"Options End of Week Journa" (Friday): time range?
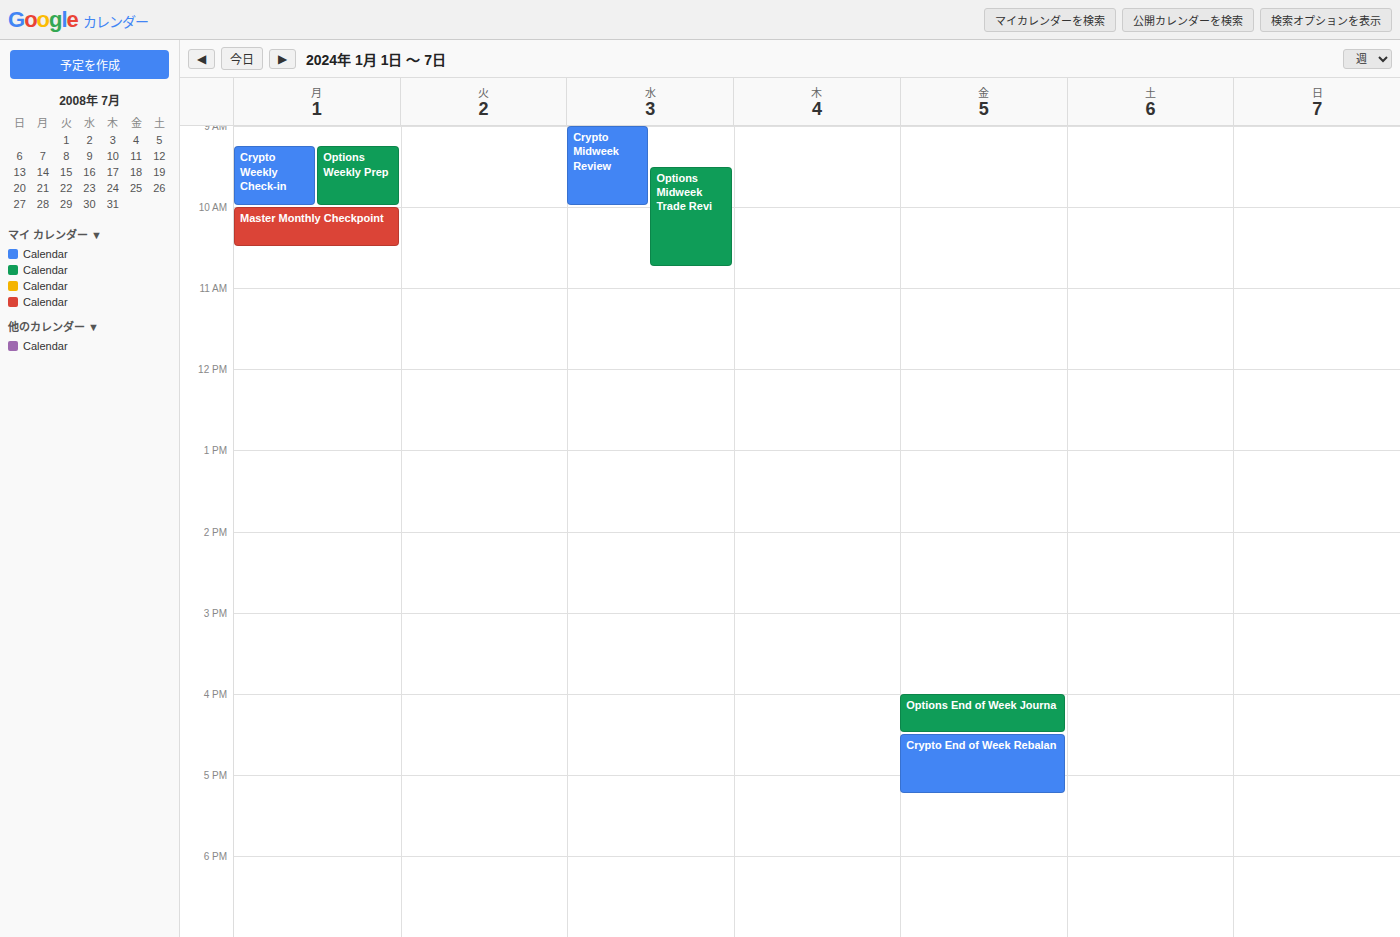
4:00 PM to 4:30 PM